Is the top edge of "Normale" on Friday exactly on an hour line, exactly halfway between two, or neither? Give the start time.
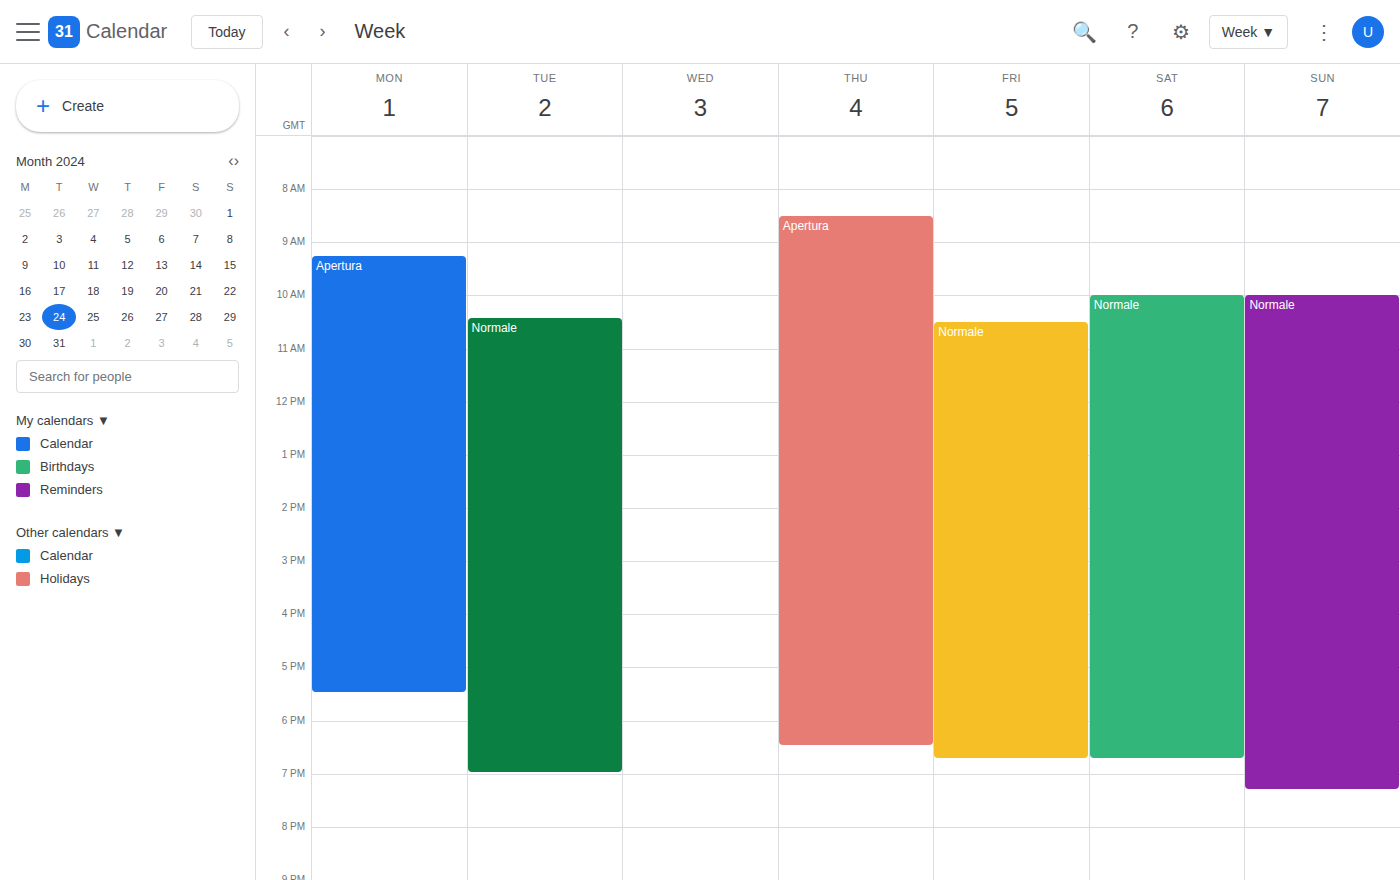
10:30 AM -- halfway between the 10 AM and 11 AM lines.